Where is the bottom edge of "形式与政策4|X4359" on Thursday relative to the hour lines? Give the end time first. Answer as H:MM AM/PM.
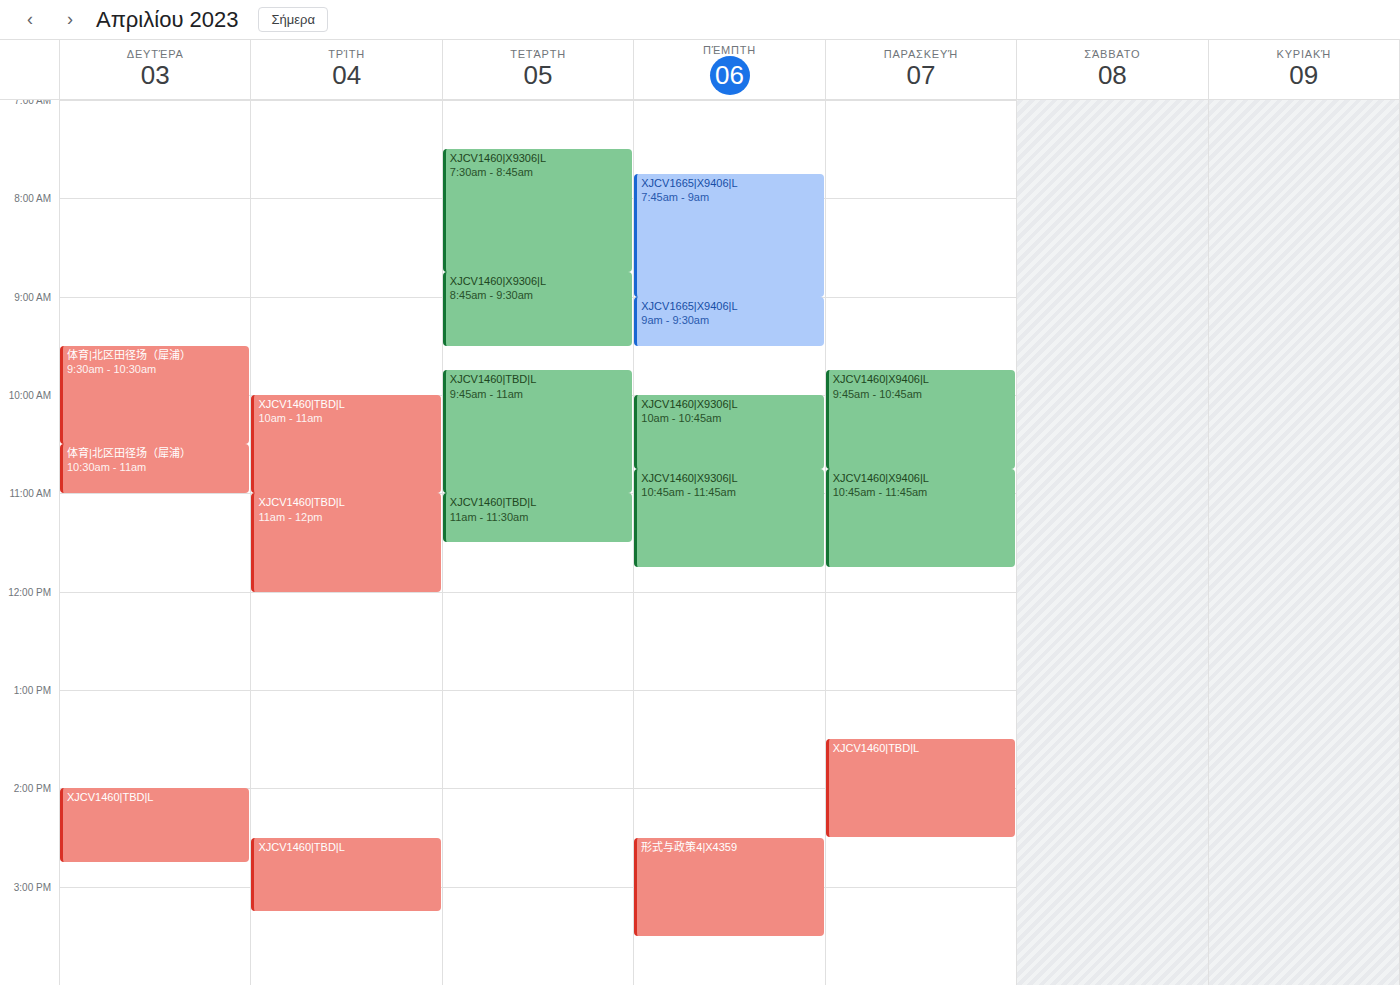
3:30 PM -- halfway between the 3 PM and 4 PM lines.